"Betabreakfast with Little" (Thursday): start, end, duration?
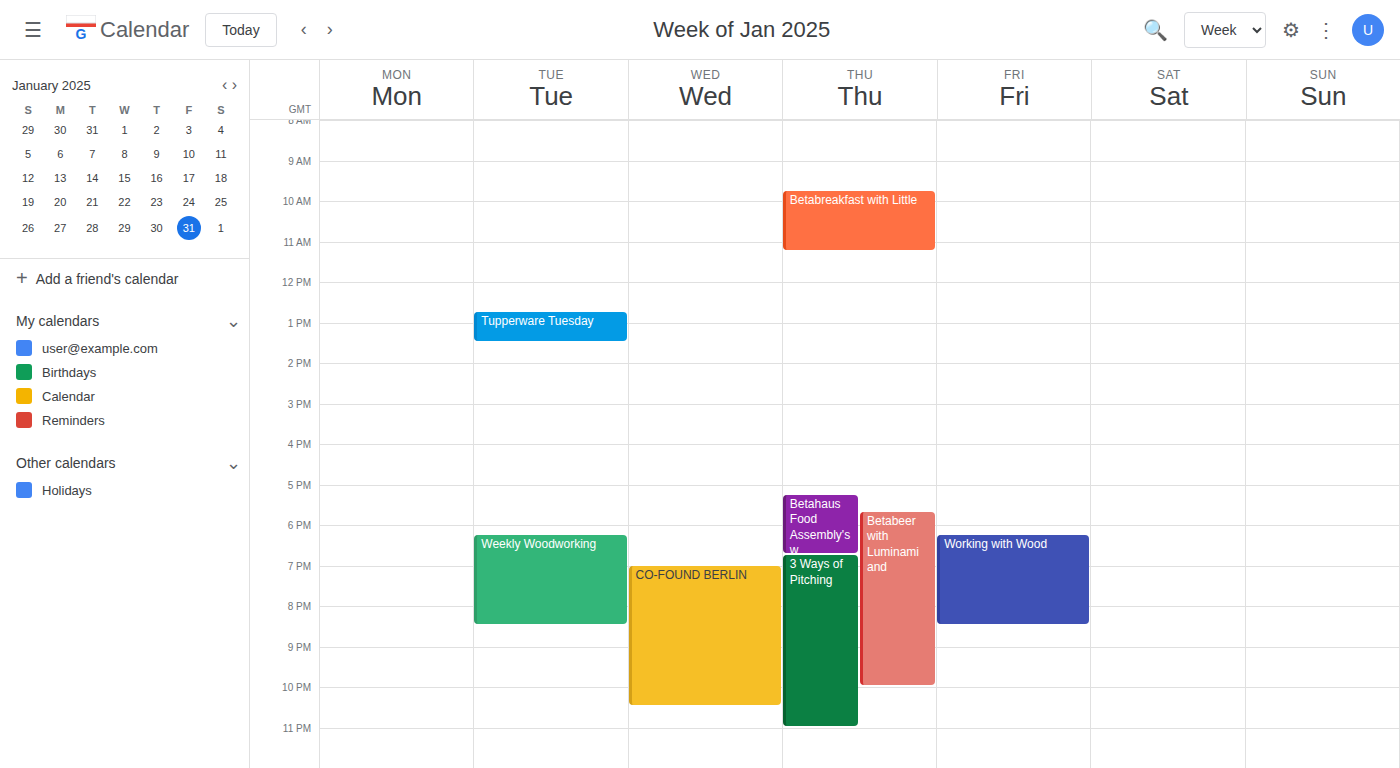
9:45 AM to 11:15 AM, 1 hour 30 minutes